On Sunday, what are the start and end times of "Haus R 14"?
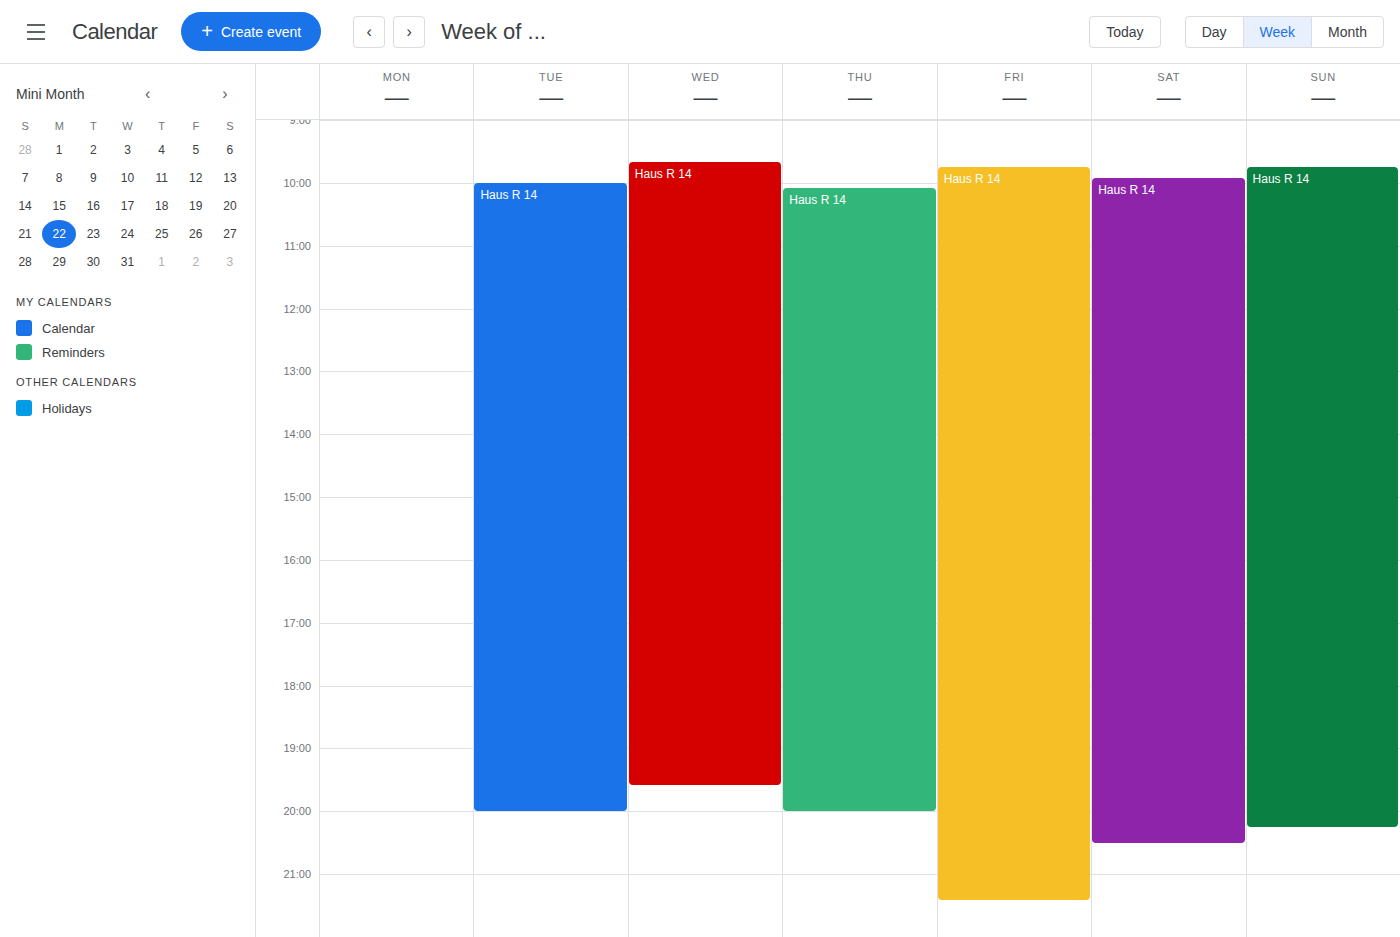
9:45 AM to 8:15 PM